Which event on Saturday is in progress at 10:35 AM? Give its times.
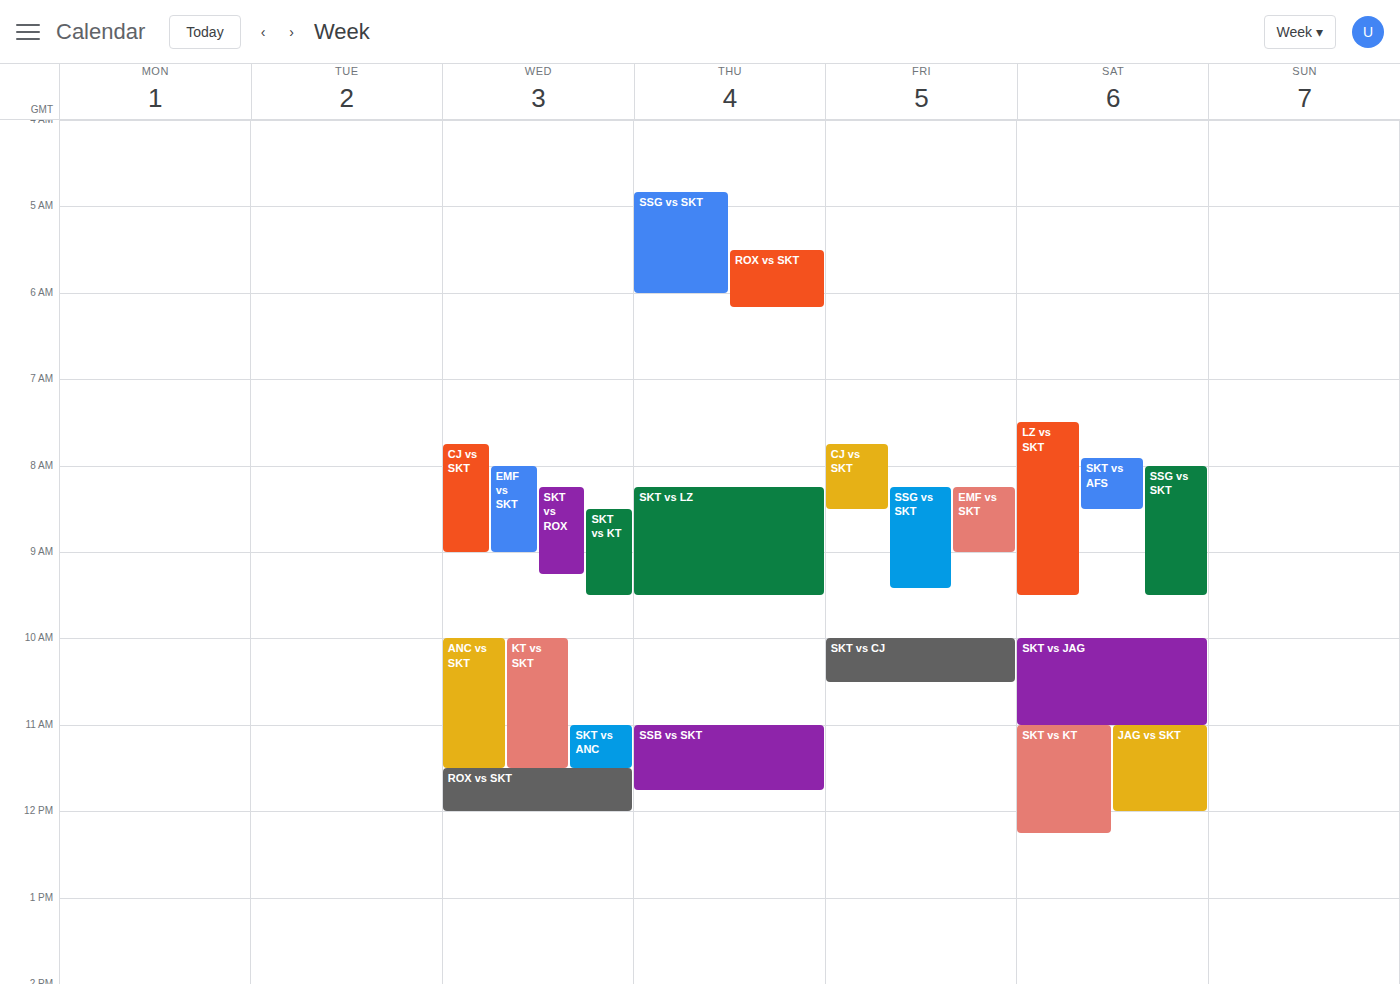
"SKT vs JAG", 10:00 AM to 11:00 AM